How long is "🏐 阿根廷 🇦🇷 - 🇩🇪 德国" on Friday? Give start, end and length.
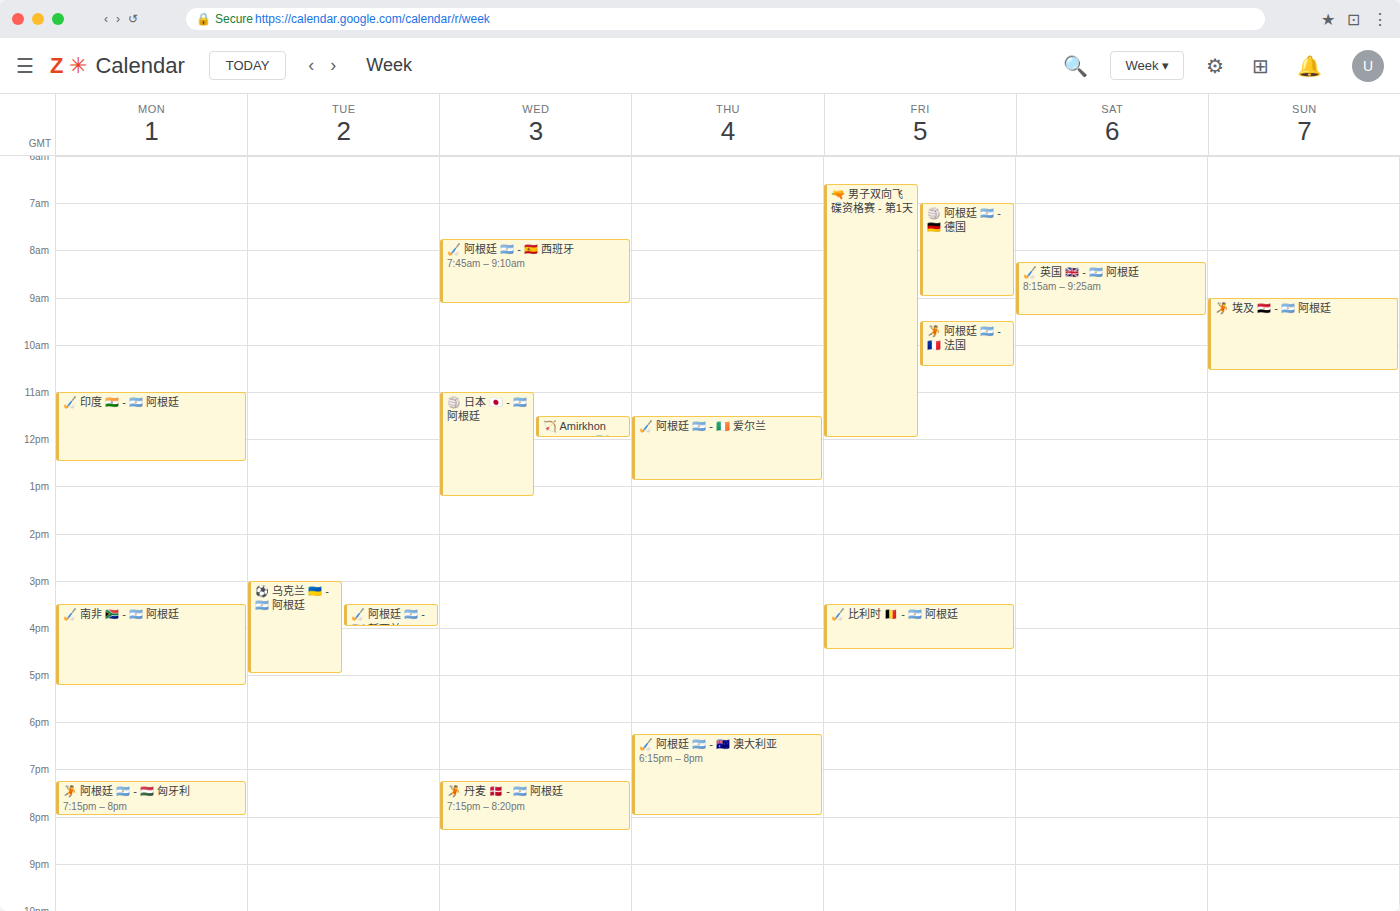
7:00 AM to 9:00 AM, 2 hours